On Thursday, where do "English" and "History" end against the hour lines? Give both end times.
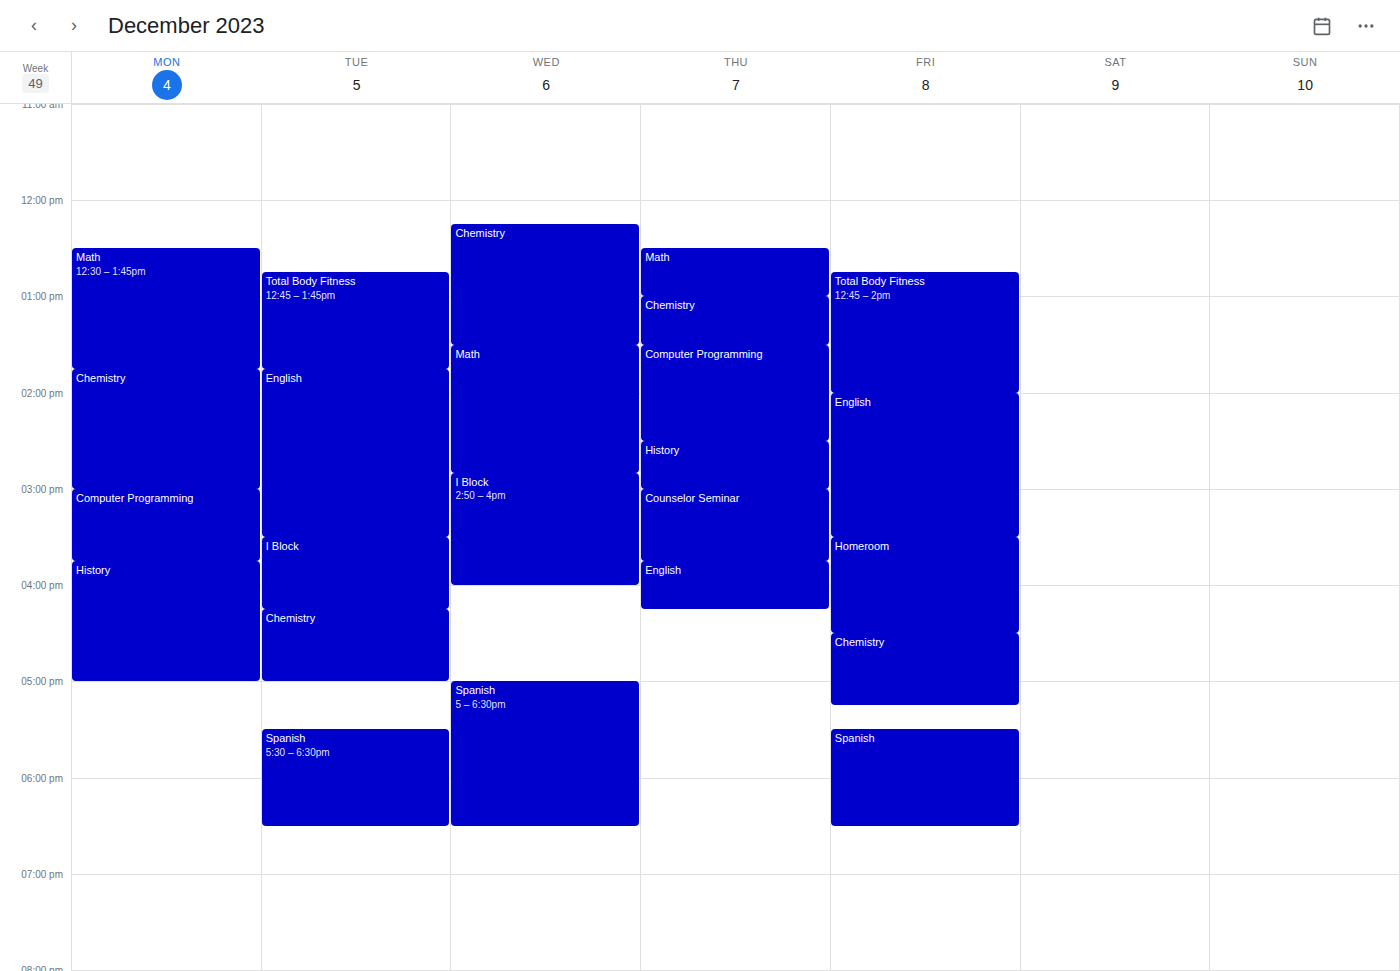
"English": 4:15 PM, neither: a quarter of the way from the 4 PM line to the 5 PM line. "History": 3:00 PM, exactly on the 3 PM line.